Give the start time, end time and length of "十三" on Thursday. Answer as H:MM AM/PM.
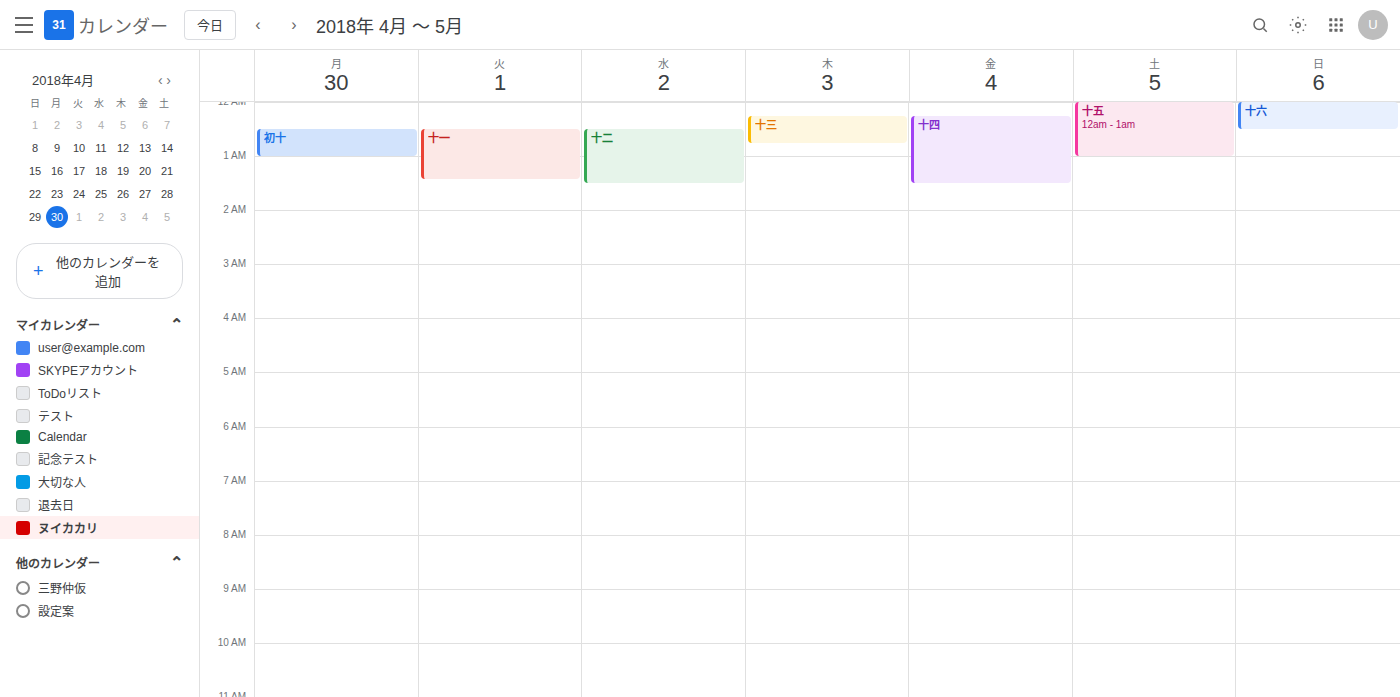
12:15 AM to 12:45 AM, 30 minutes